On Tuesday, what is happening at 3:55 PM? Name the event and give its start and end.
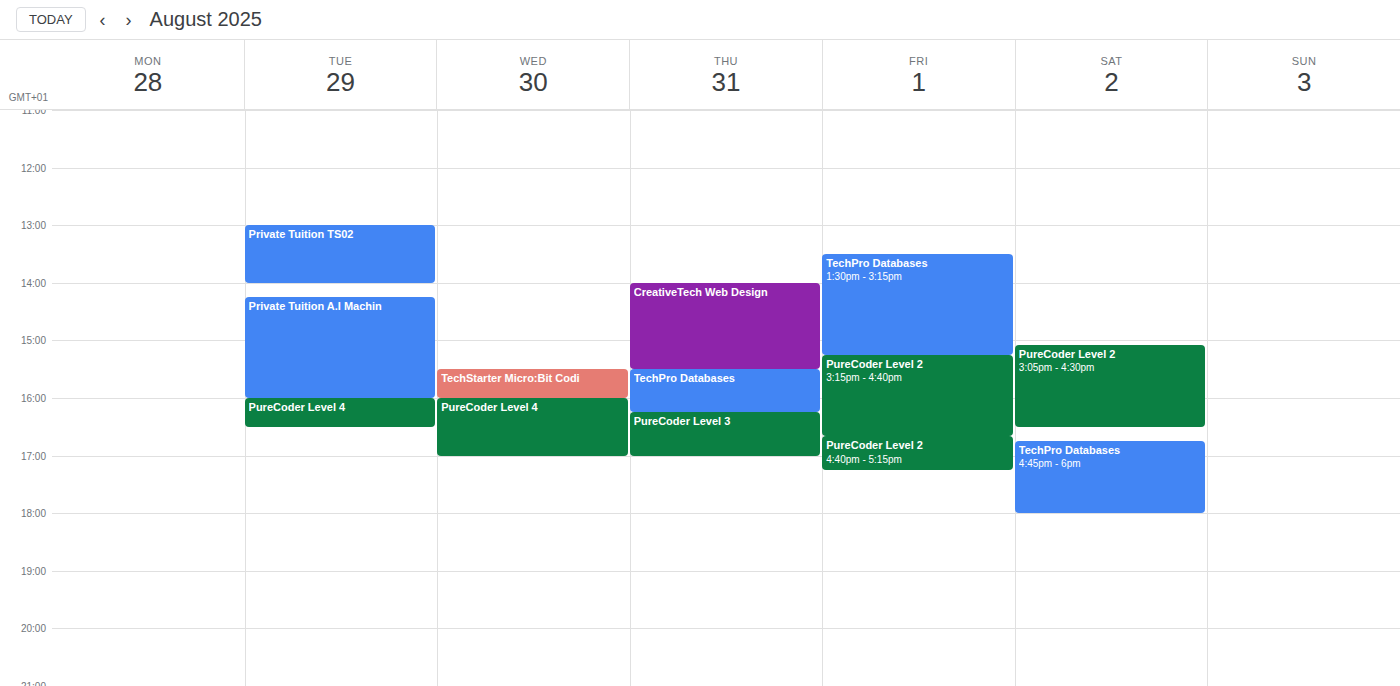
"Private Tuition A.I Machin", 2:15 PM to 4:00 PM